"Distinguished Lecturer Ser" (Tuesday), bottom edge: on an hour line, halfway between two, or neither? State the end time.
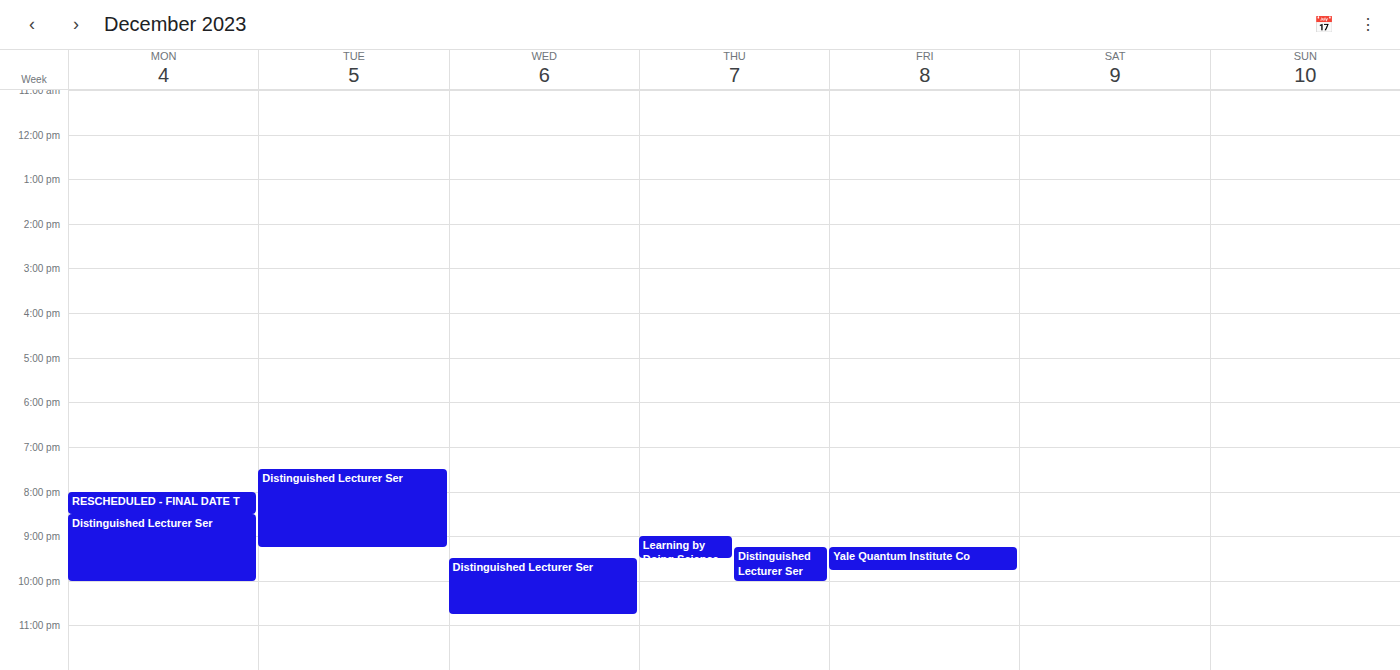
9:15 PM -- neither: a quarter of the way from the 9 PM line to the 10 PM line.